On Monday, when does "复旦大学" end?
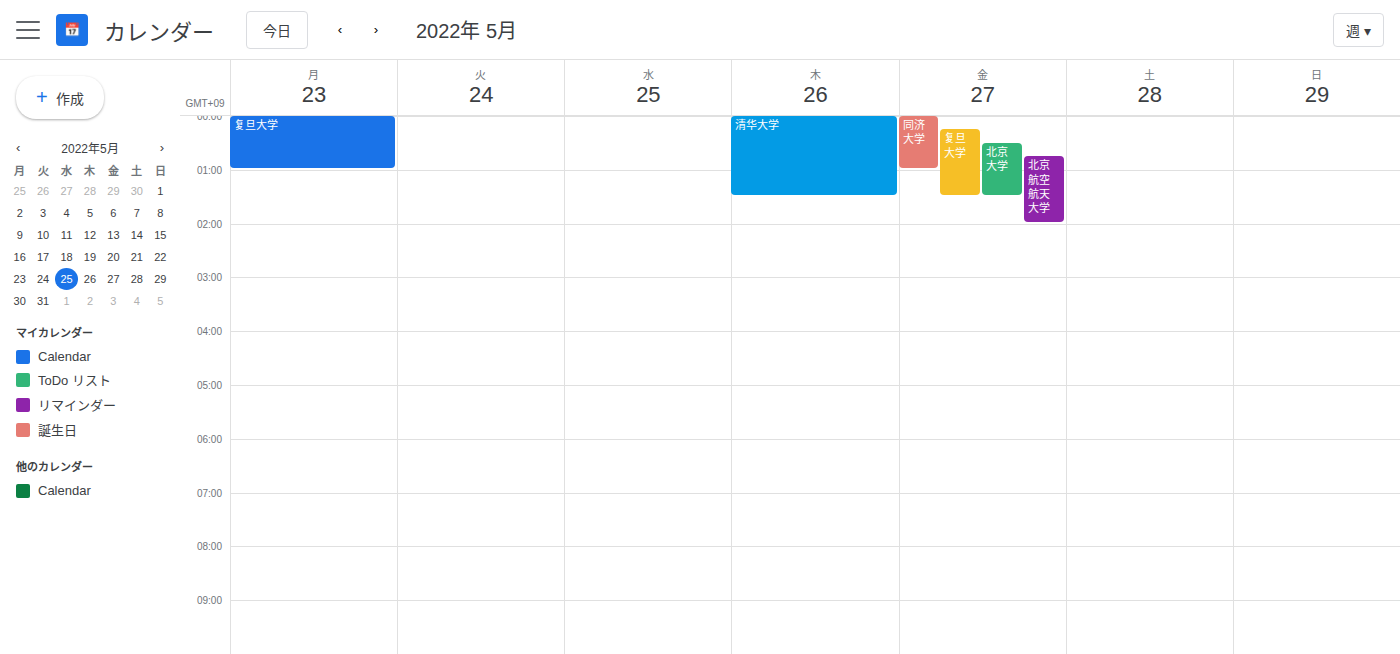
1:00 AM